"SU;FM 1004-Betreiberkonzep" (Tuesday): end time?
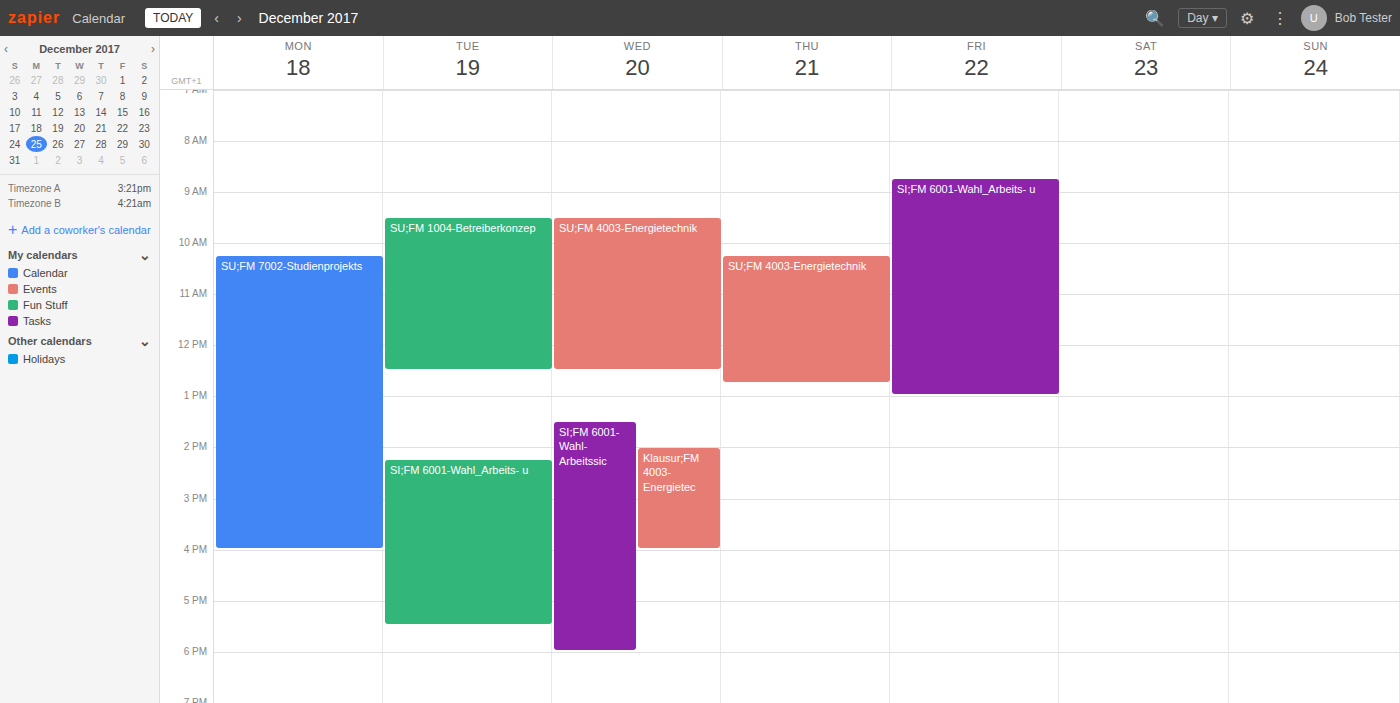
12:30